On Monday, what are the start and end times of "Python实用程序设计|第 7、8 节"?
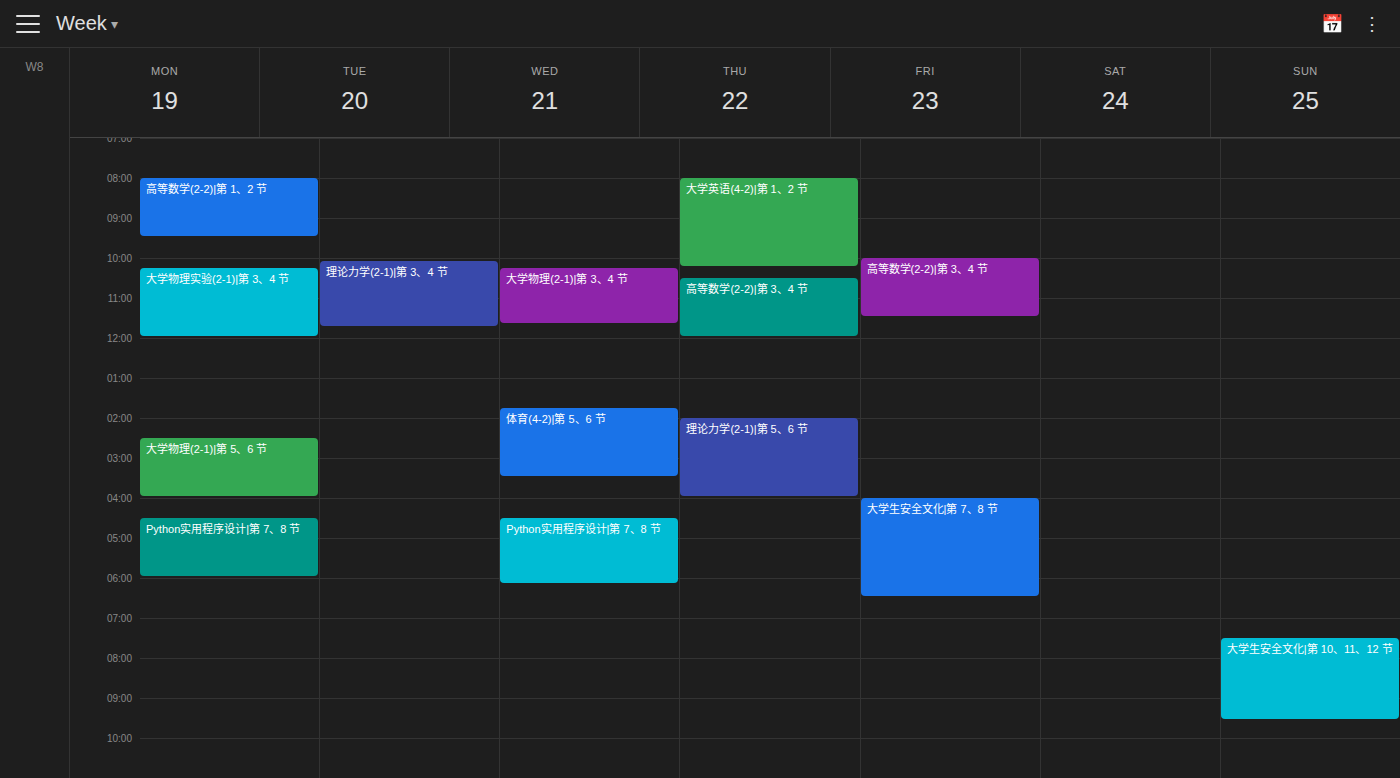
16:30 to 18:00